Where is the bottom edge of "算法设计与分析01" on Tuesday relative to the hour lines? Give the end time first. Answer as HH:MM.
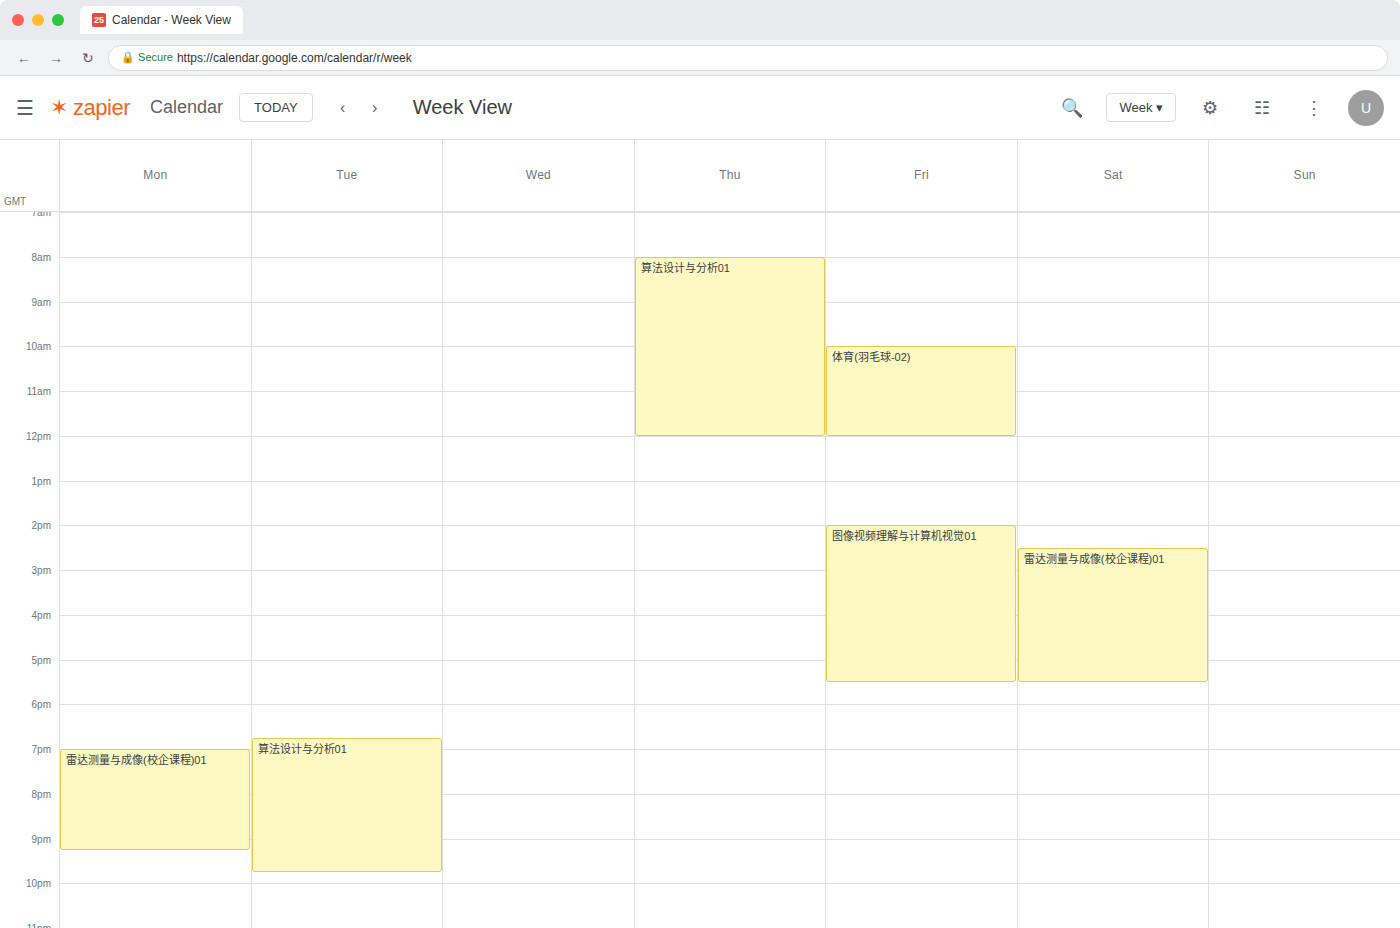
21:45 -- neither: three quarters of the way from the 21:00 line to the 22:00 line.